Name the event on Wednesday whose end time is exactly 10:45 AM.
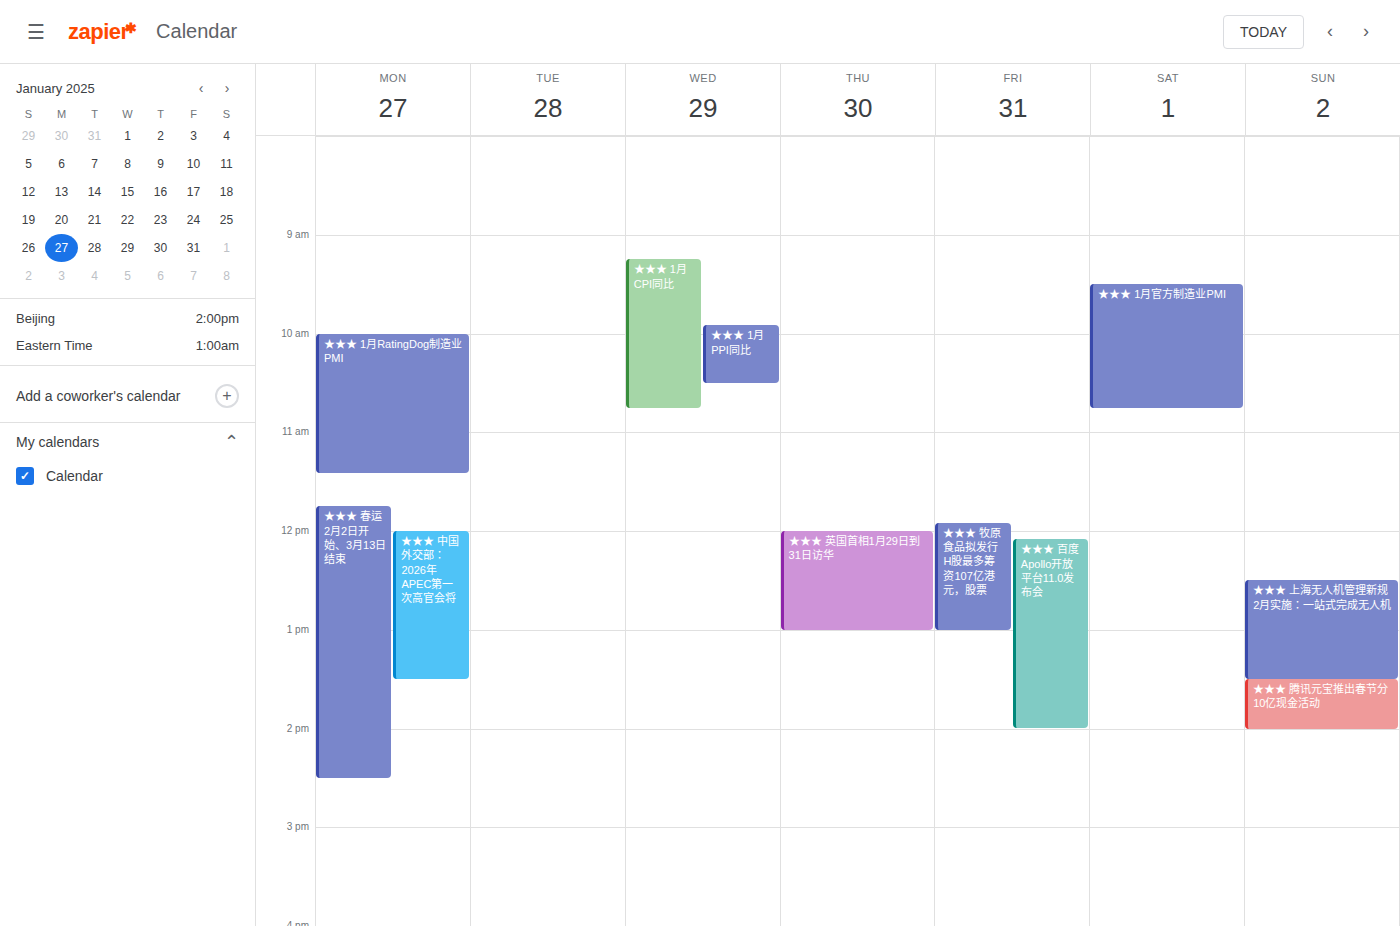
"★★★ 1月CPI同比"